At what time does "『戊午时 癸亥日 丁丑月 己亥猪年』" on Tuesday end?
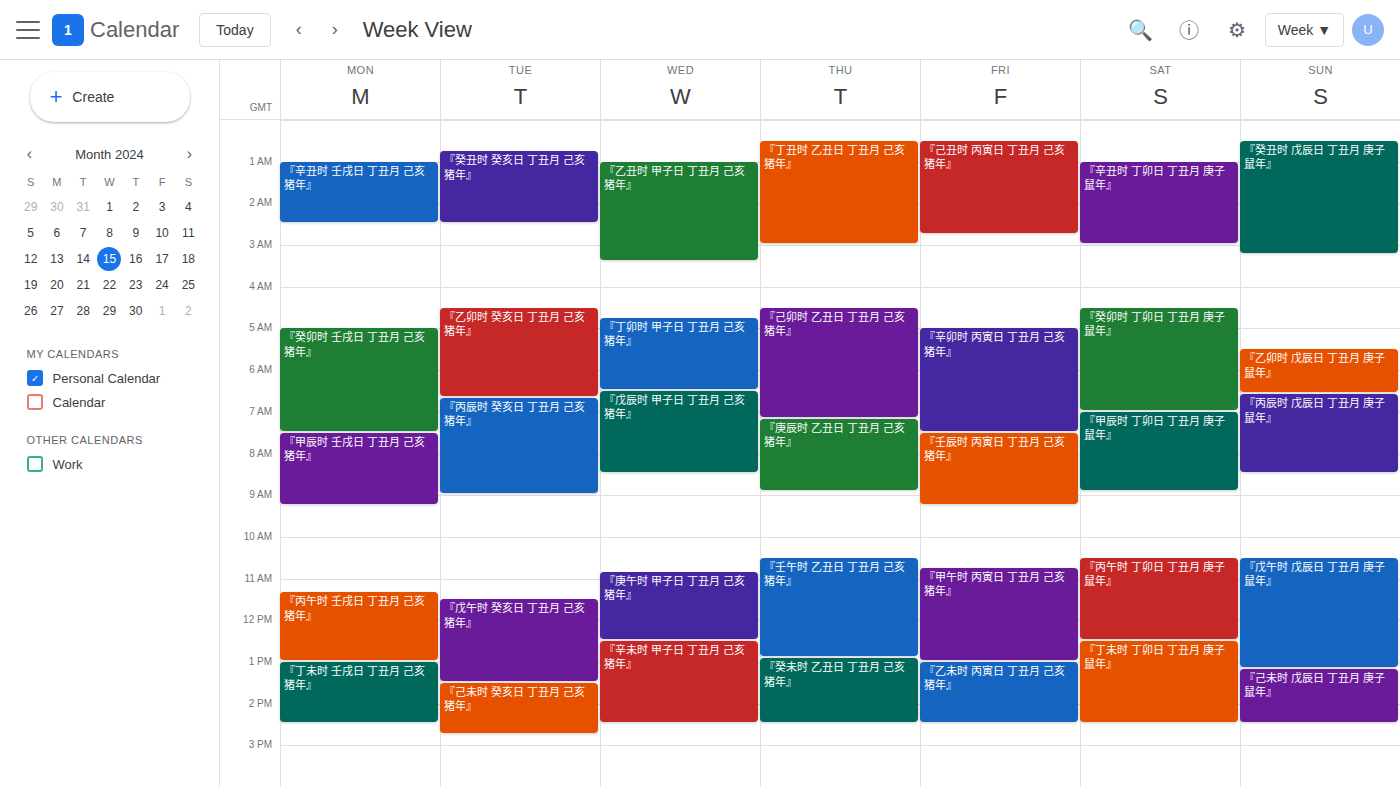
1:30 PM